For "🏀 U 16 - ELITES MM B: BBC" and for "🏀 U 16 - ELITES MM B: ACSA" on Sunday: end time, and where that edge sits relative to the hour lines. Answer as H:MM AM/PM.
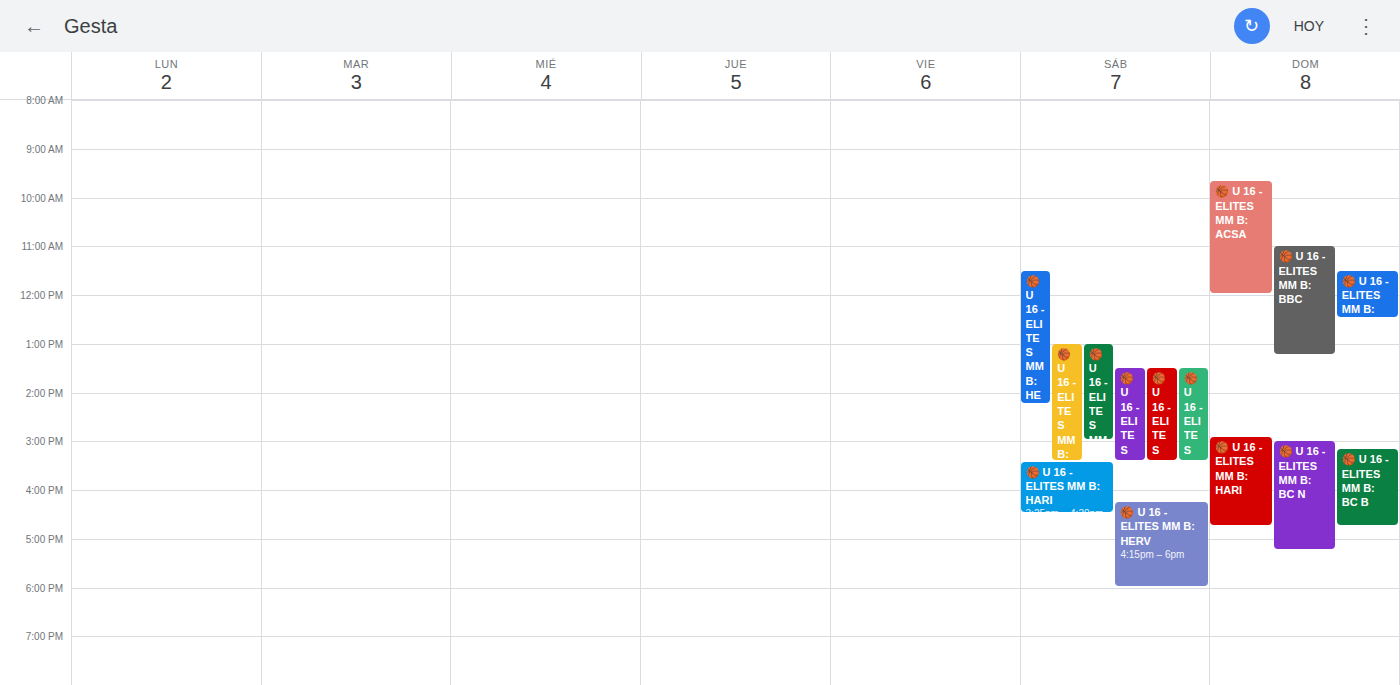
"🏀 U 16 - ELITES MM B: BBC": 1:15 PM, neither: a quarter of the way from the 1 PM line to the 2 PM line. "🏀 U 16 - ELITES MM B: ACSA": 12:00 PM, exactly on the 12 PM line.